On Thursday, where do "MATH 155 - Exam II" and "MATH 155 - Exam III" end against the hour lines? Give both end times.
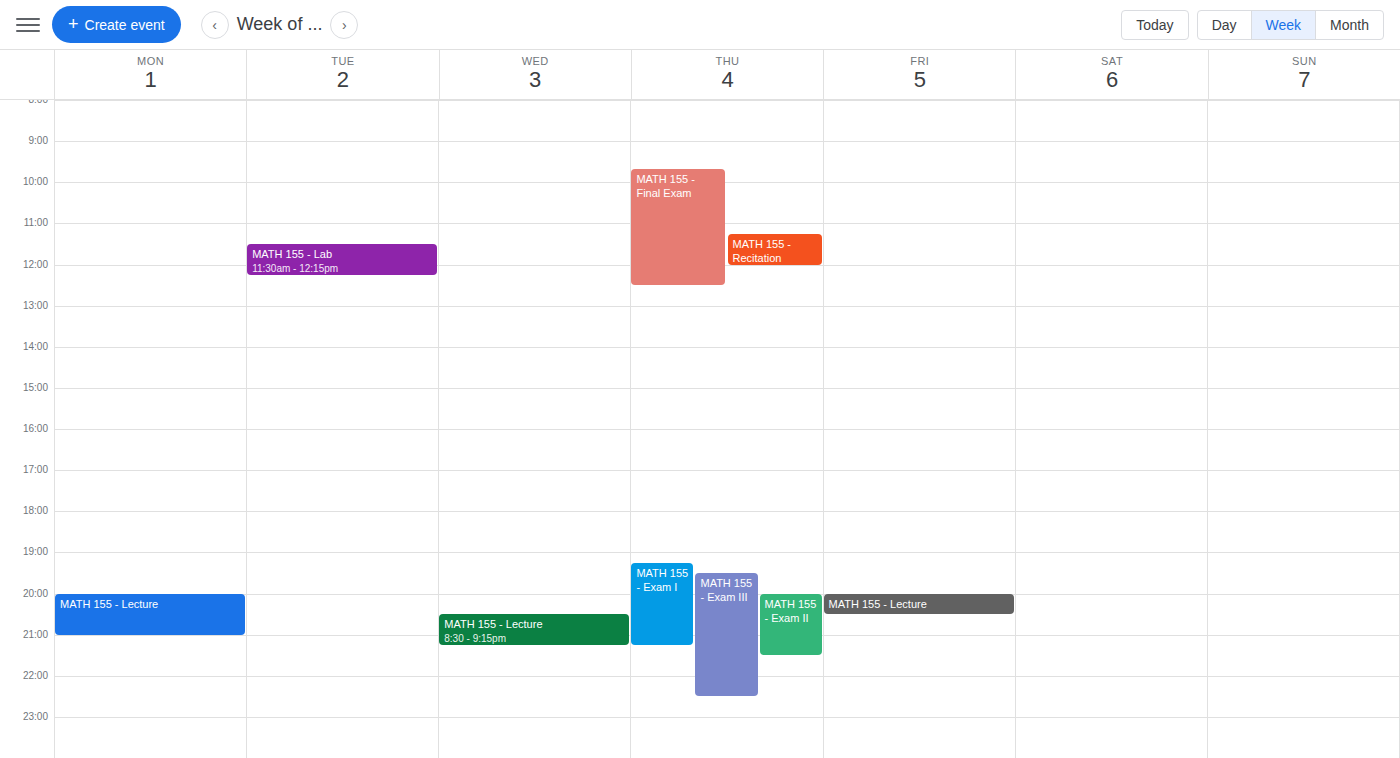
"MATH 155 - Exam II": 21:30, halfway between the 21:00 and 22:00 lines. "MATH 155 - Exam III": 22:30, halfway between the 22:00 and 23:00 lines.